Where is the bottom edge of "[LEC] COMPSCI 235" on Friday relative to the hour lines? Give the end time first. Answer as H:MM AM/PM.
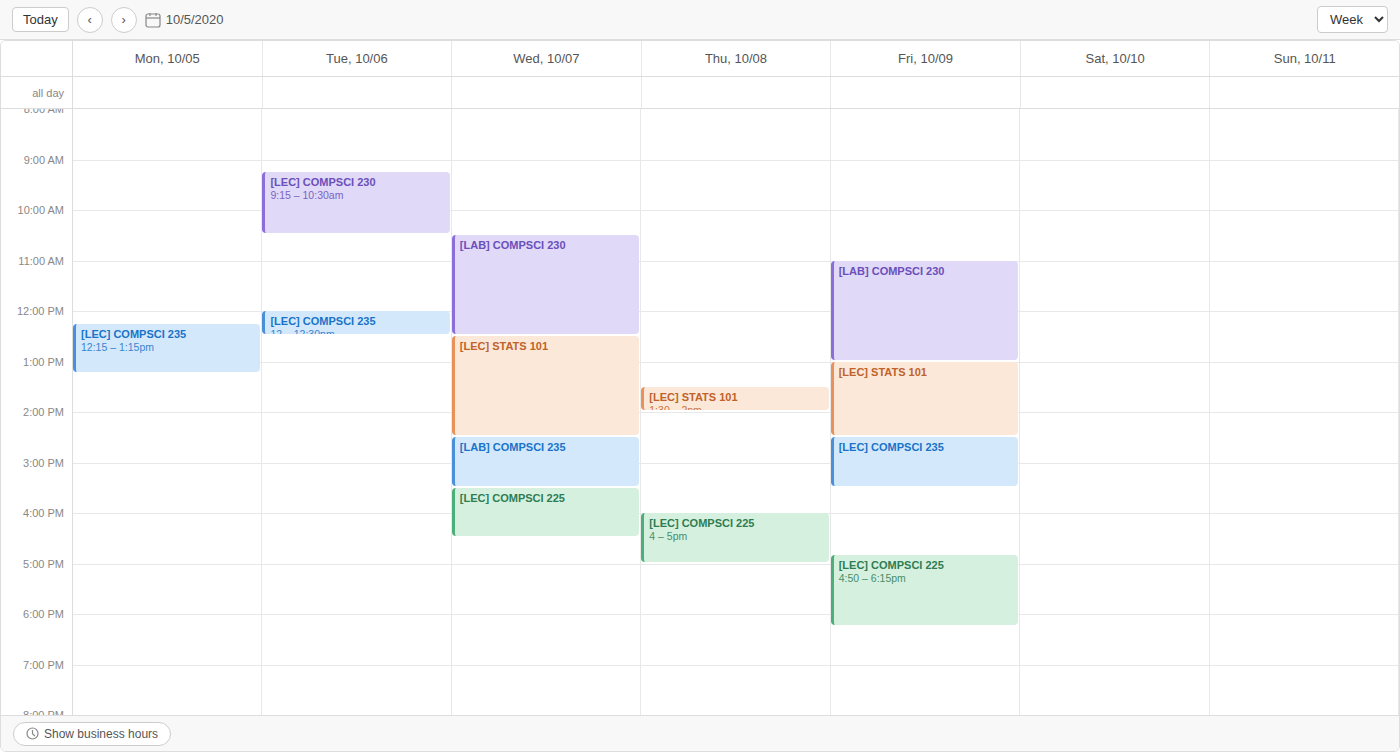
3:30 PM -- halfway between the 3 PM and 4 PM lines.